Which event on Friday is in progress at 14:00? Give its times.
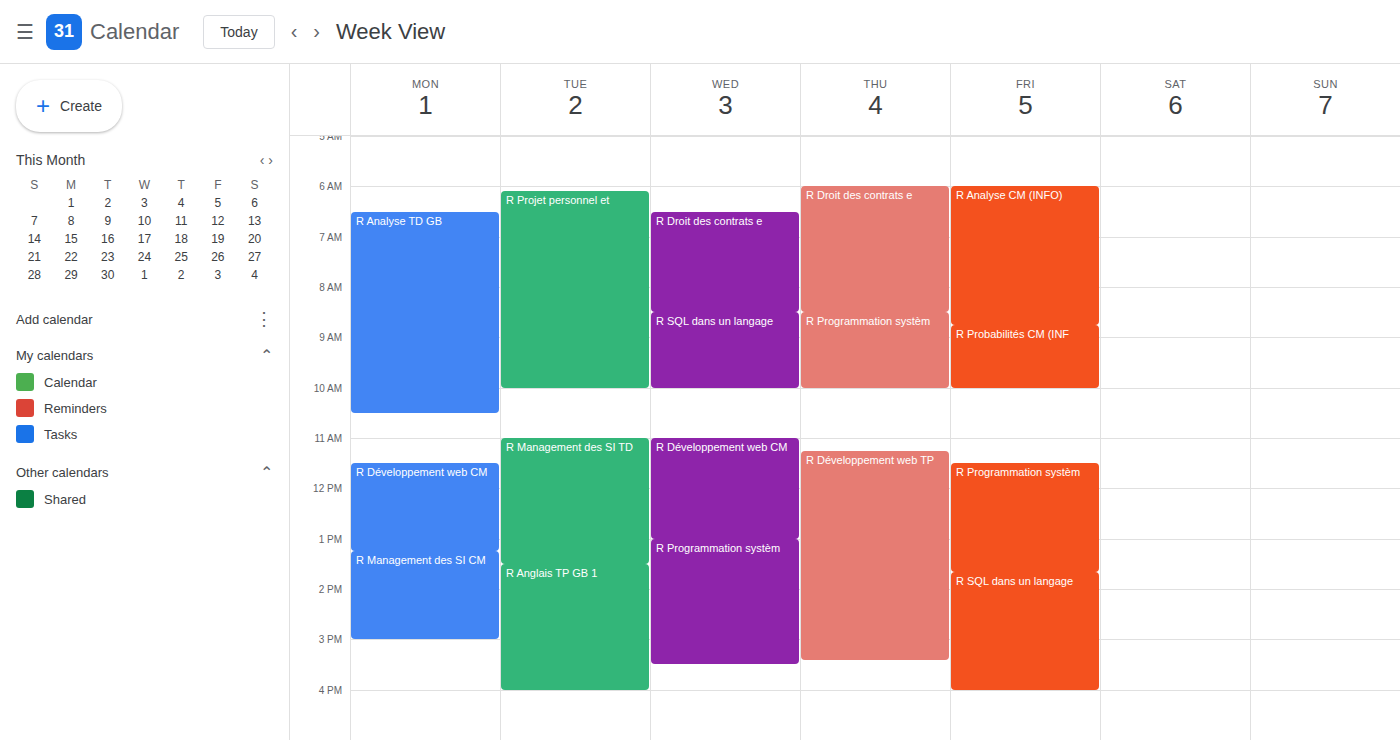
"R SQL dans un langage", 13:40 to 16:00